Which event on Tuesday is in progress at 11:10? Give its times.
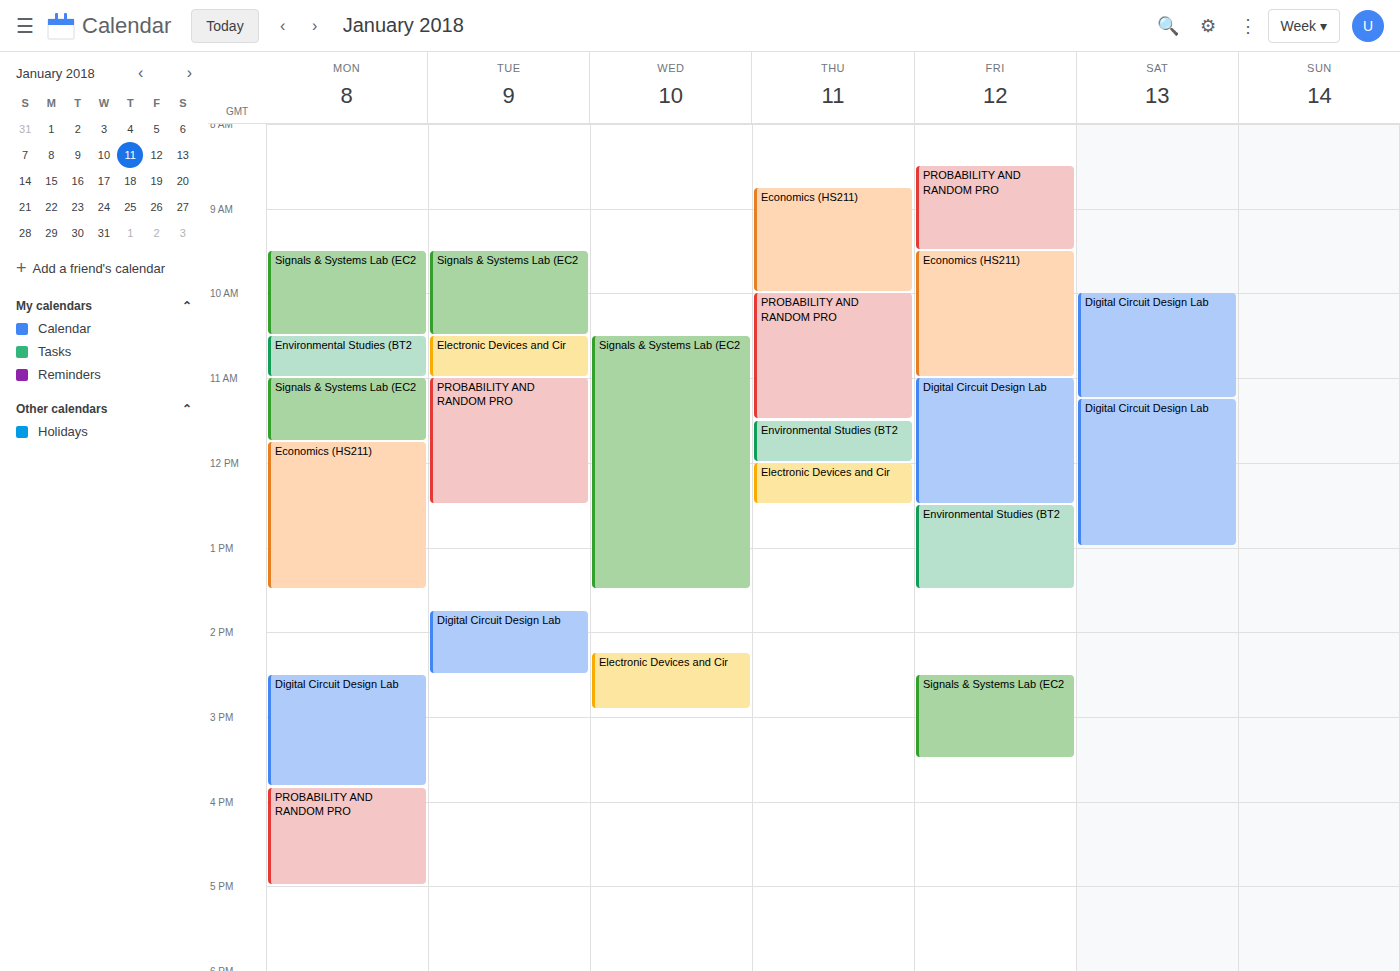
"PROBABILITY AND RANDOM PRO", 11:00 to 12:30